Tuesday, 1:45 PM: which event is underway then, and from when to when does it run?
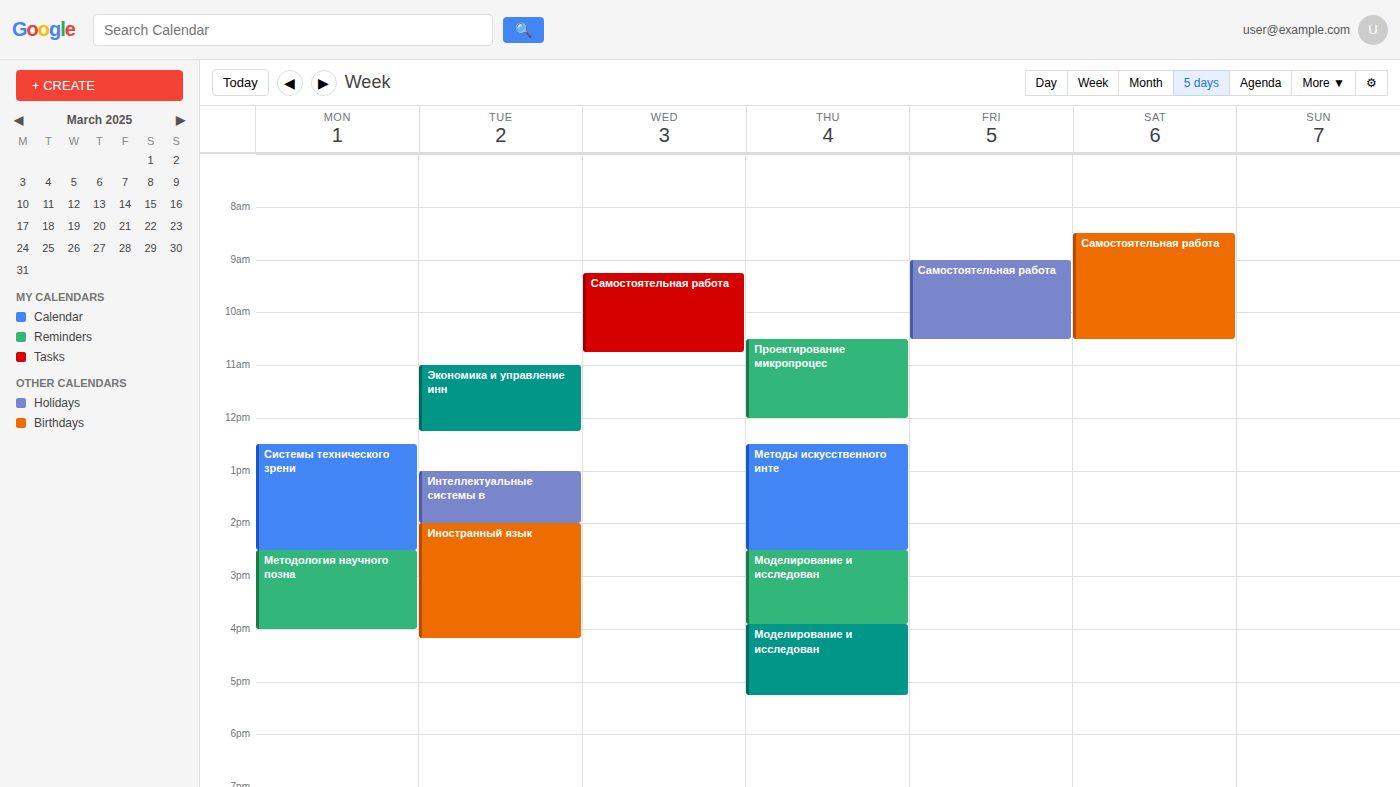
"Интеллектуальные системы в", 1:00 PM to 2:00 PM